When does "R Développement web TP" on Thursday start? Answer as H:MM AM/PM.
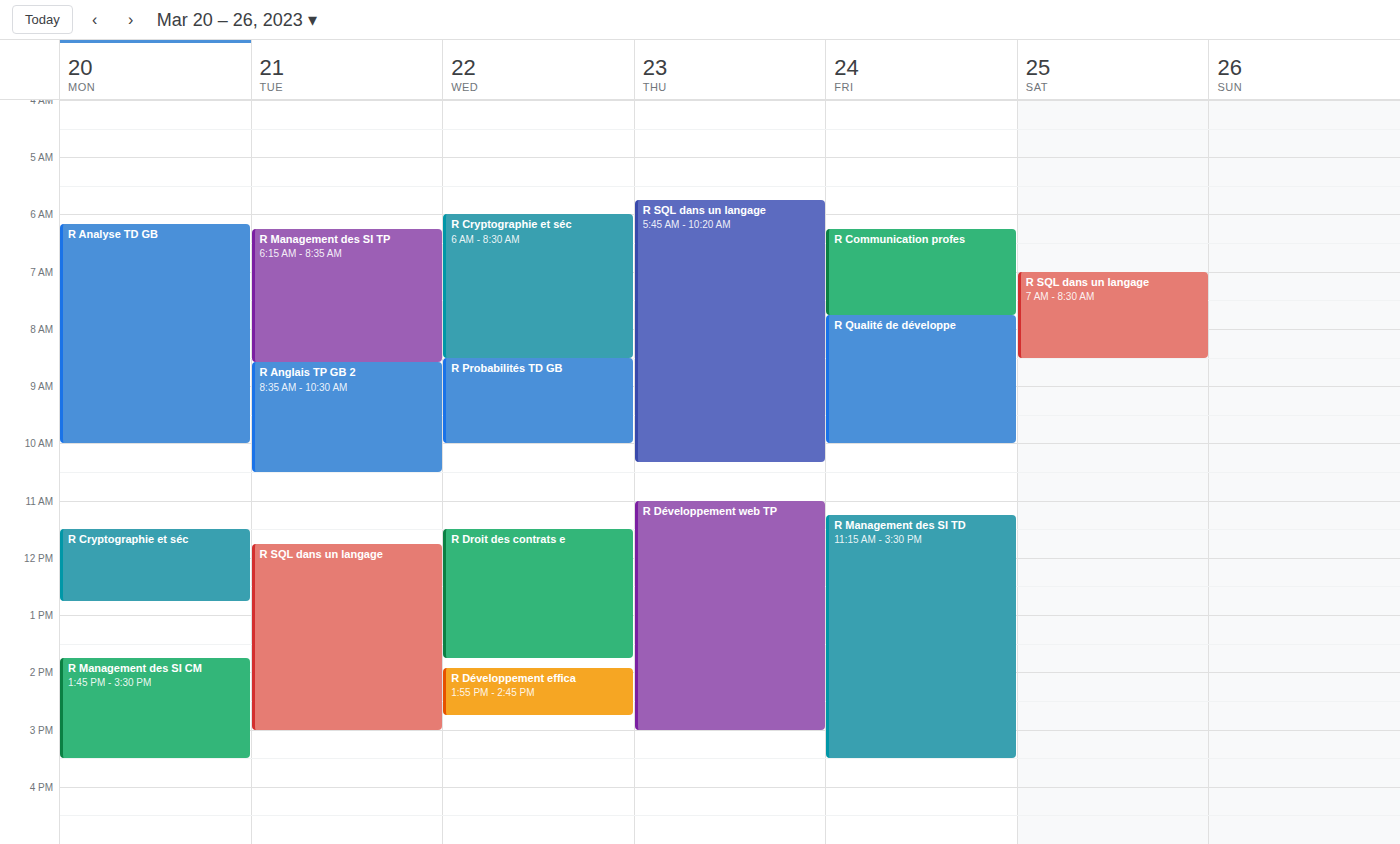
11:00 AM